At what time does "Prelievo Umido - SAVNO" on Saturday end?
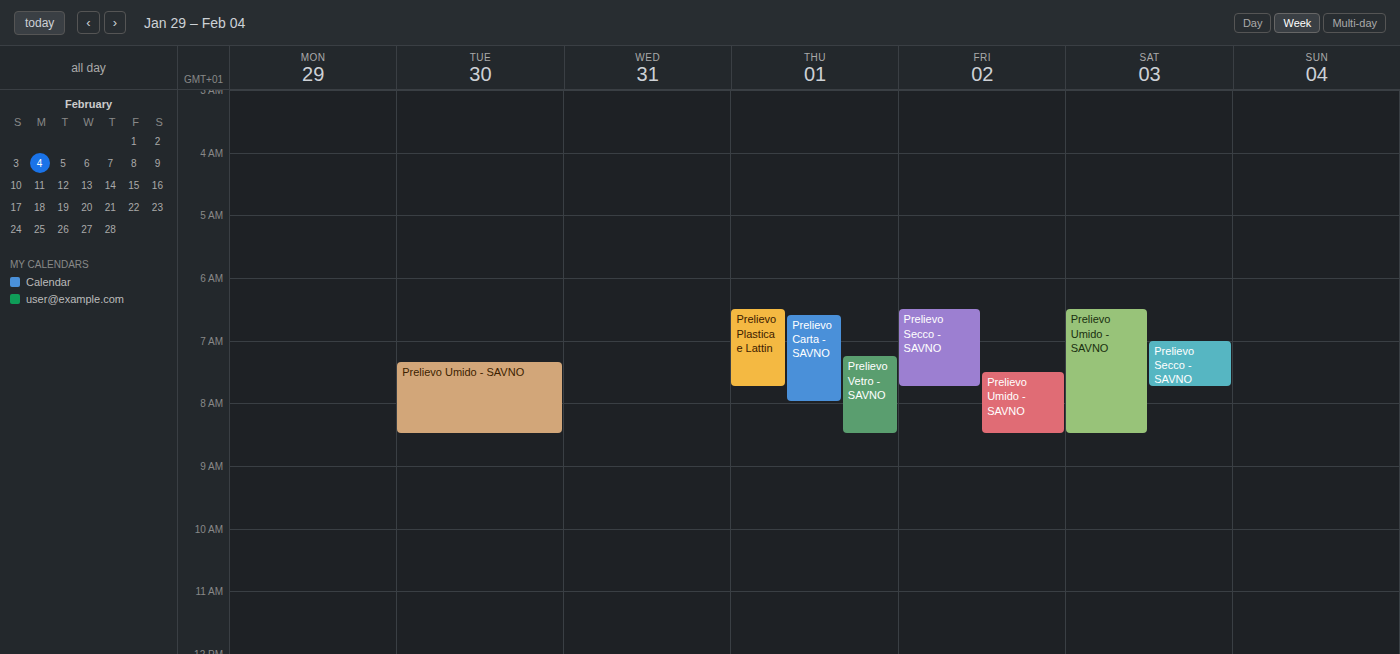
8:30 AM